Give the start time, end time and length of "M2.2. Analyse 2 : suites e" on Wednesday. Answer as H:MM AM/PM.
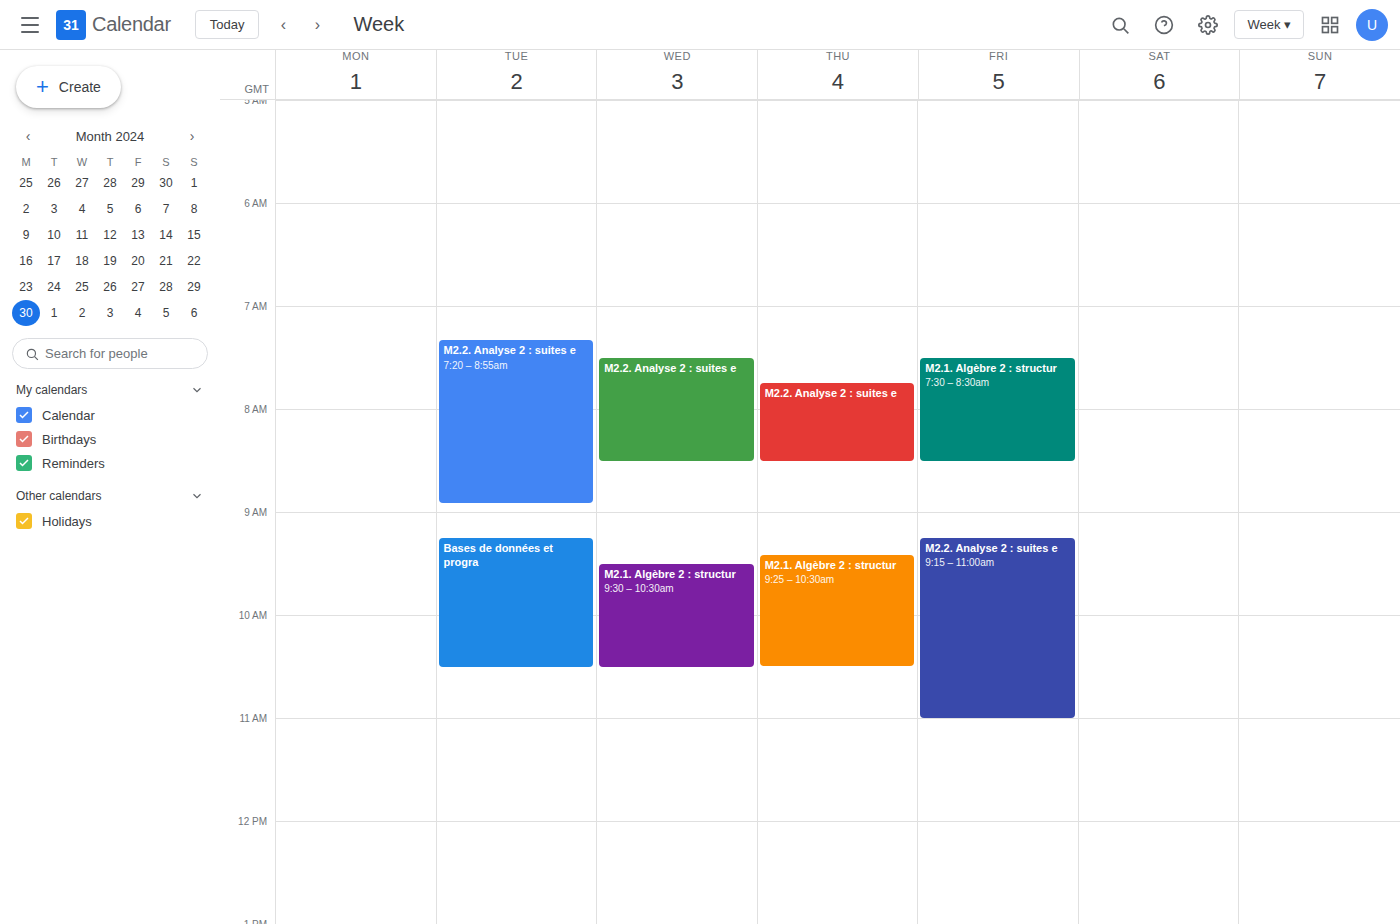
7:30 AM to 8:30 AM, 1 hour